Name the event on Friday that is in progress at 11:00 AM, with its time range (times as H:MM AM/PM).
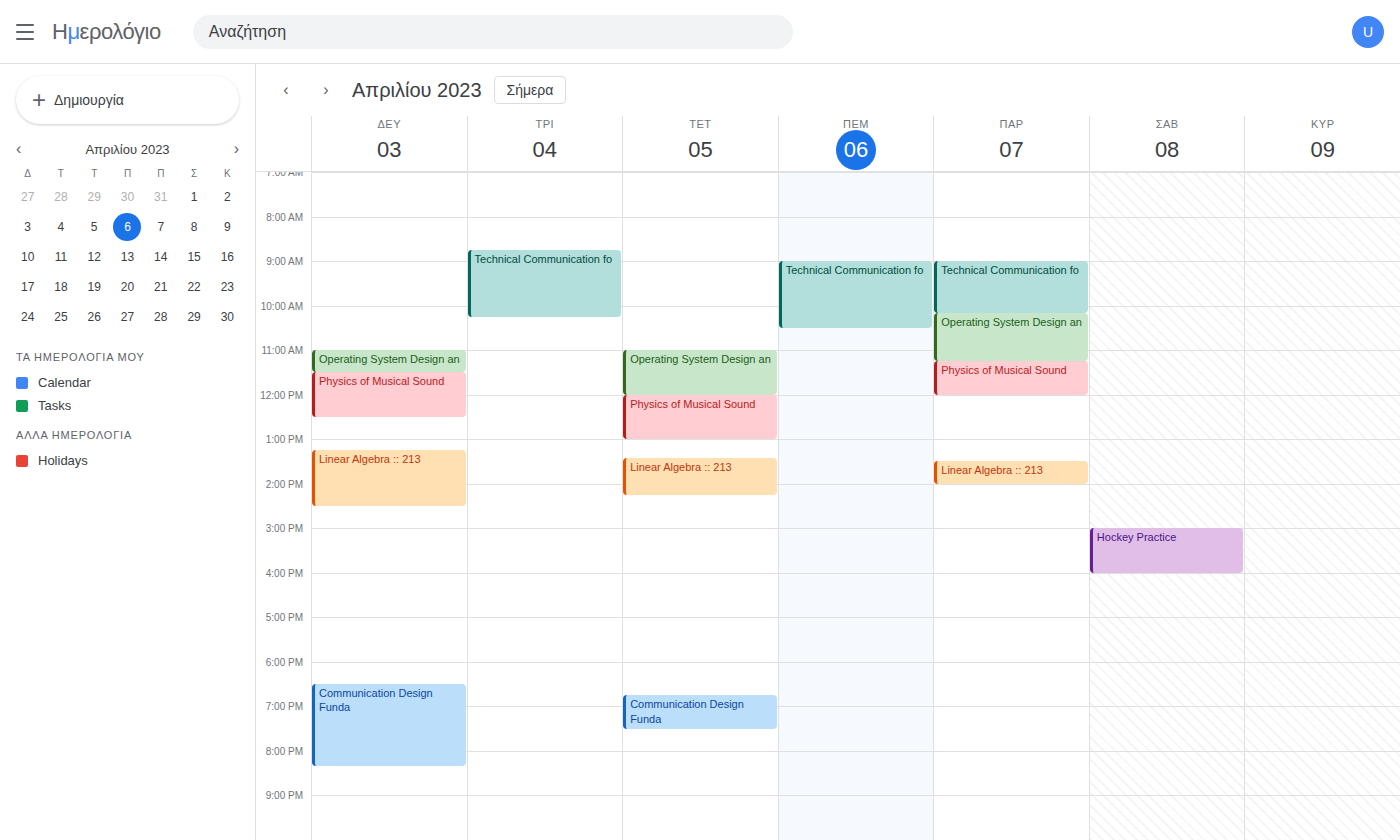
"Operating System Design an", 10:10 AM to 11:15 AM